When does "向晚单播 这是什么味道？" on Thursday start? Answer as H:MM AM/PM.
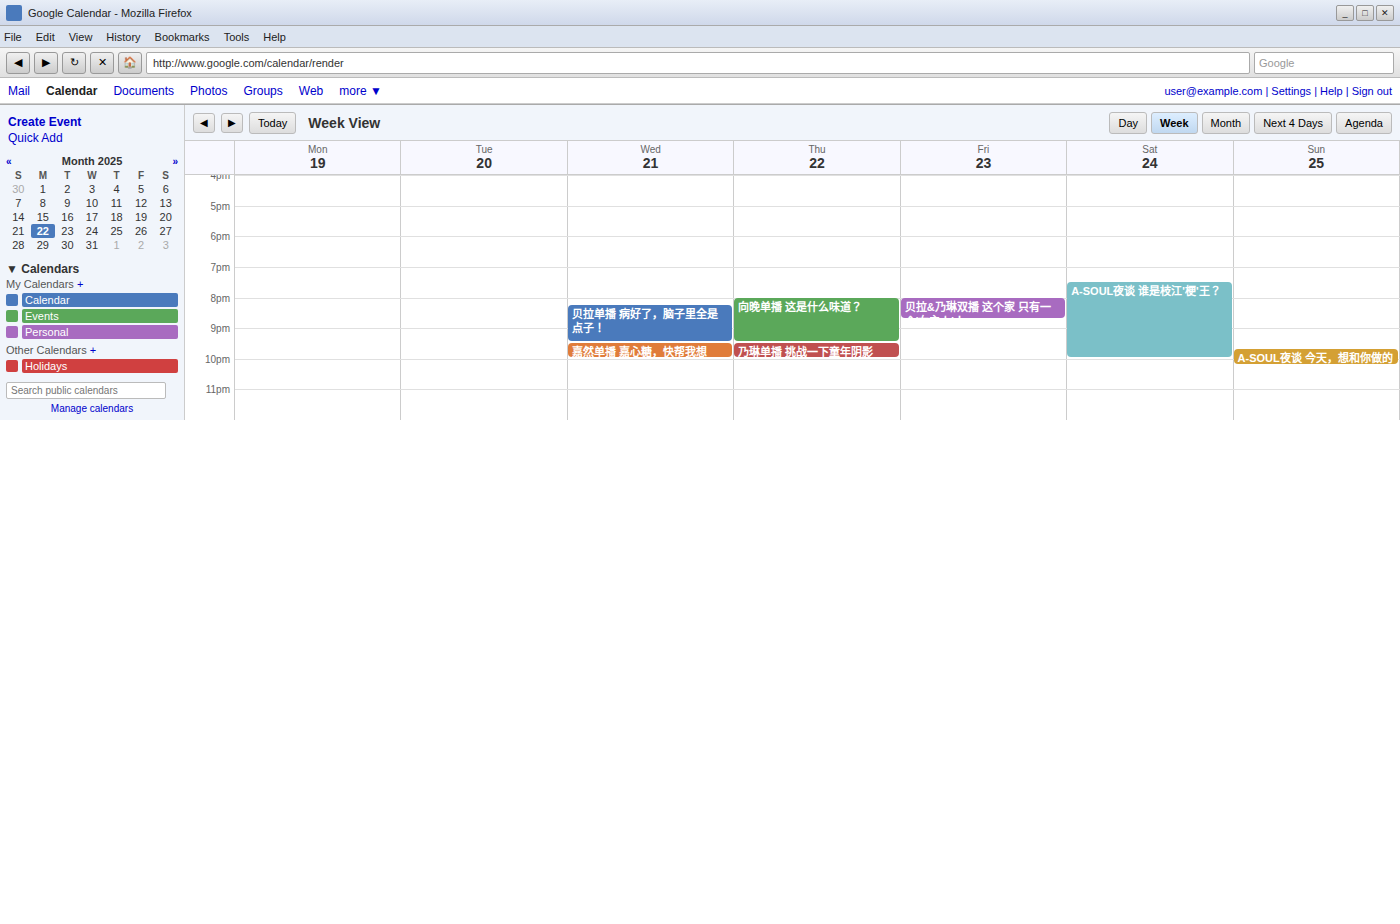
8:00 PM